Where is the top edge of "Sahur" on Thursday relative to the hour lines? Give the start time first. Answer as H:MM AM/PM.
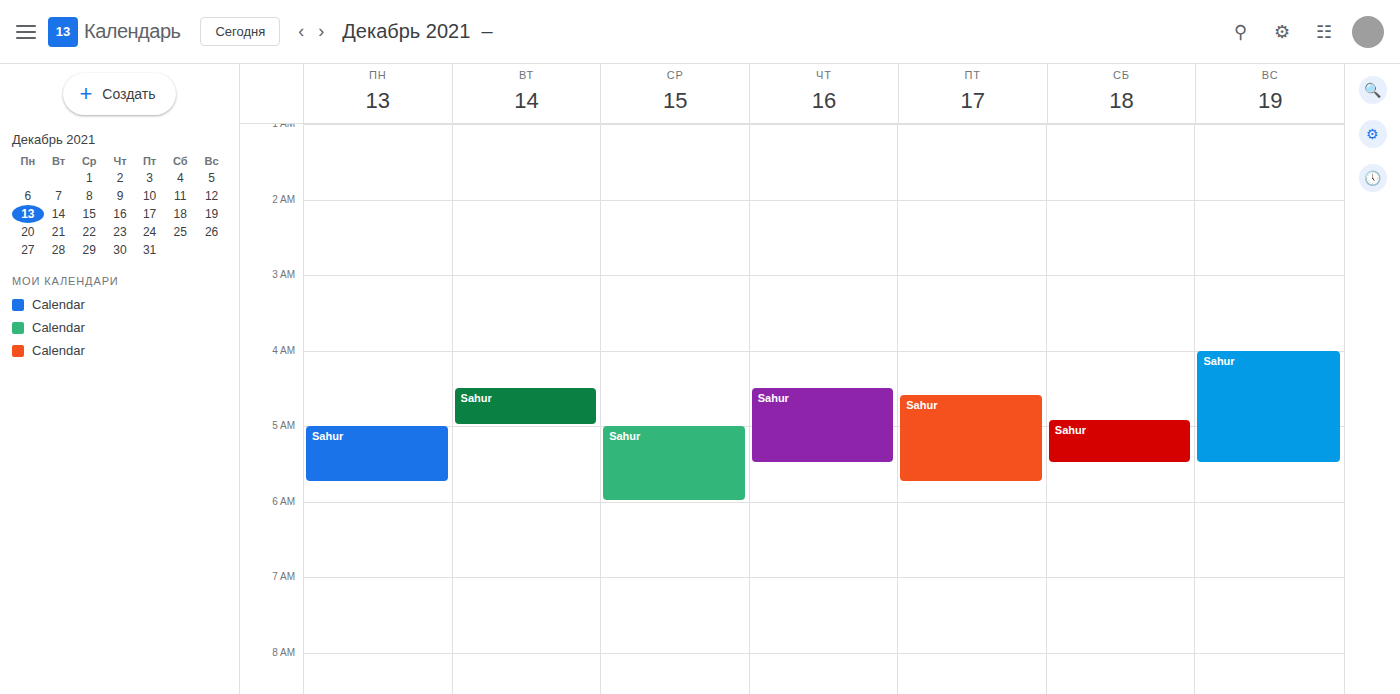
4:30 AM -- halfway between the 4 AM and 5 AM lines.